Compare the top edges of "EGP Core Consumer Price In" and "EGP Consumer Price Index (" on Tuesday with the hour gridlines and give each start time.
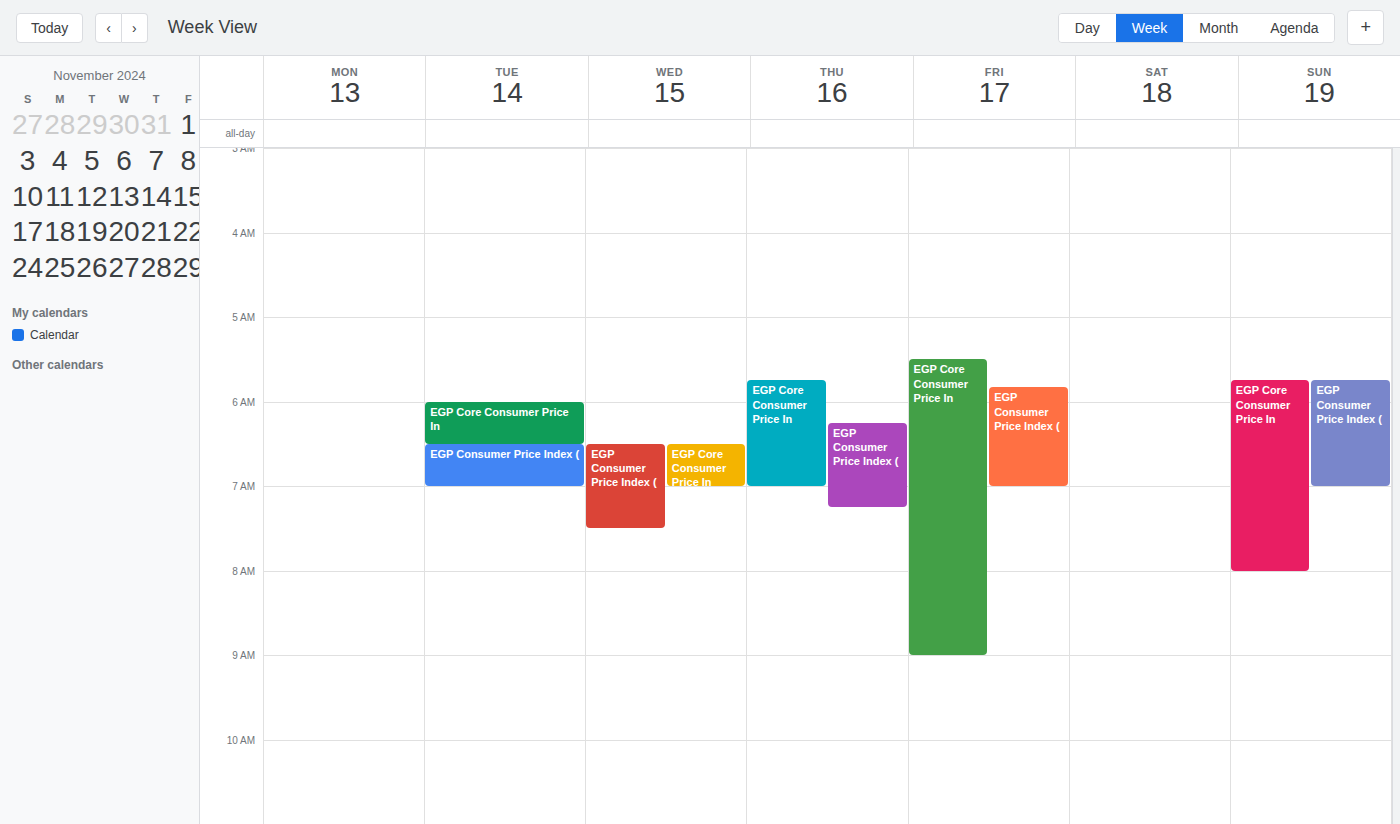
"EGP Core Consumer Price In": 06:00, exactly on the 06:00 line. "EGP Consumer Price Index (": 06:30, halfway between the 06:00 and 07:00 lines.